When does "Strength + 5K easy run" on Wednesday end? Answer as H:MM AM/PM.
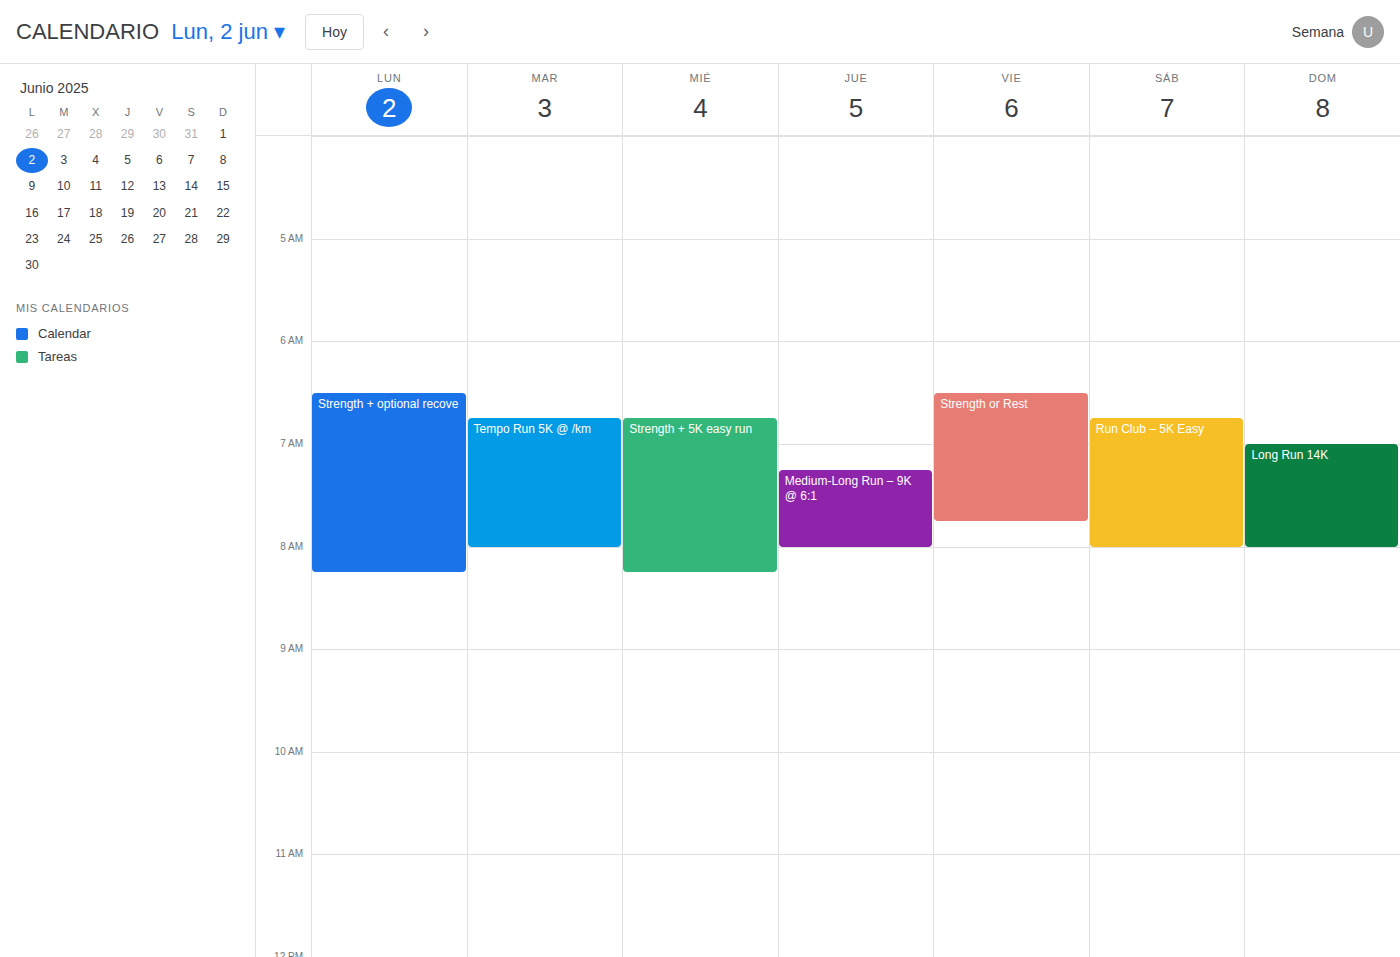
8:15 AM